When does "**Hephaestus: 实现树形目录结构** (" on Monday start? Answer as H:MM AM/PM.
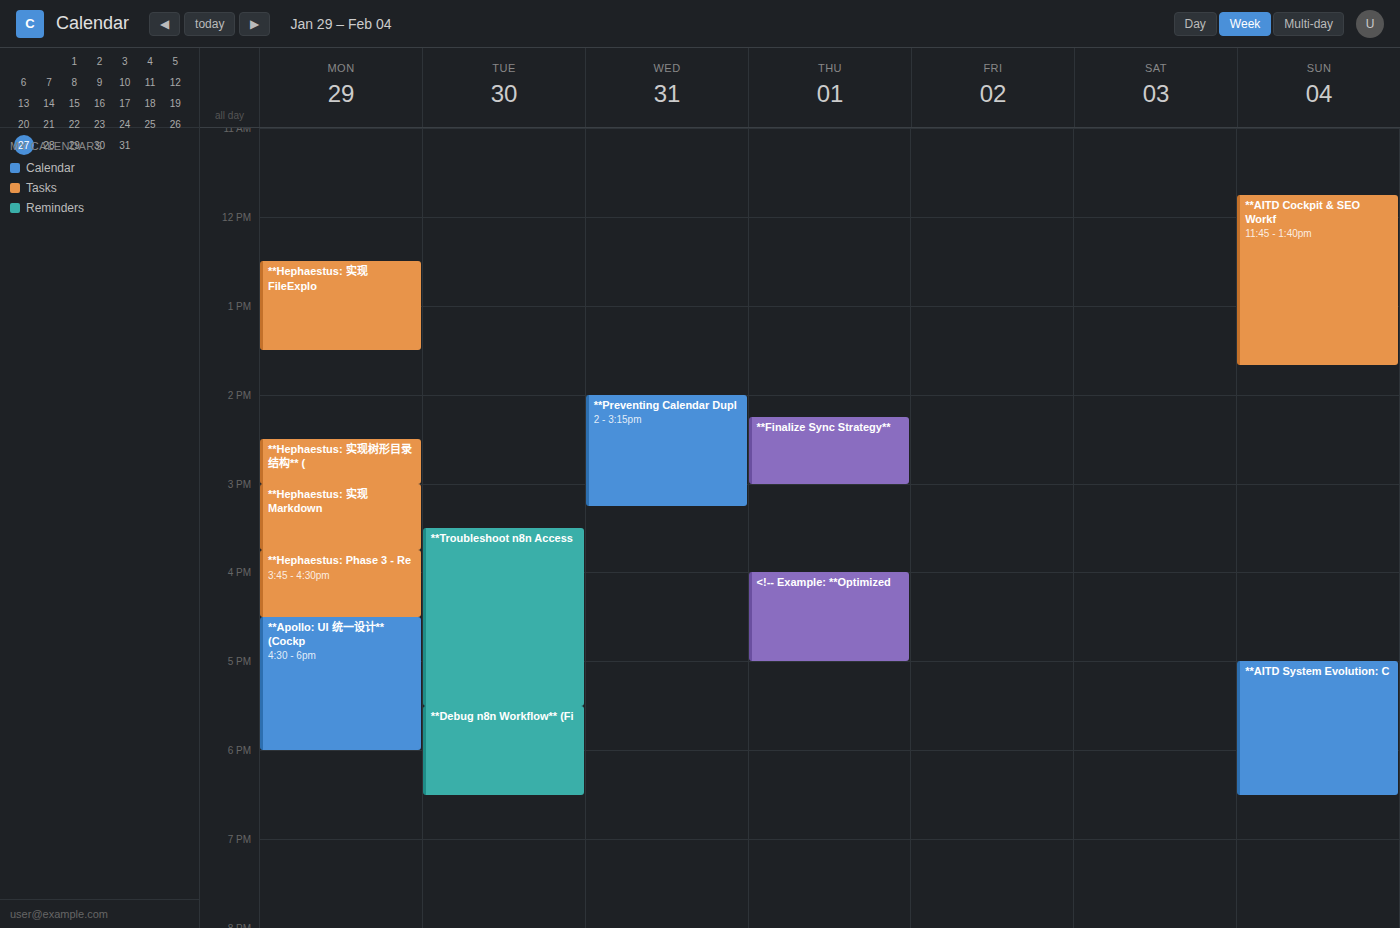
2:30 PM